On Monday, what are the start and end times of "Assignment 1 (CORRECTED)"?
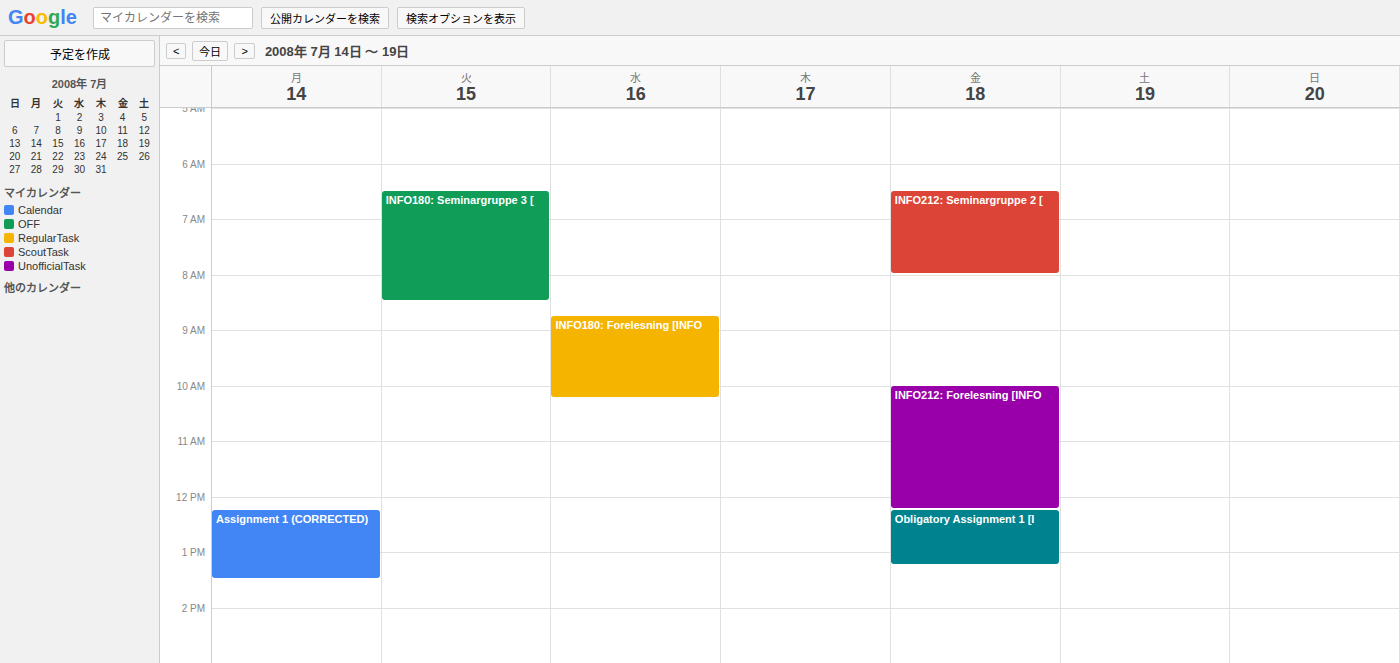
12:15 PM to 1:30 PM